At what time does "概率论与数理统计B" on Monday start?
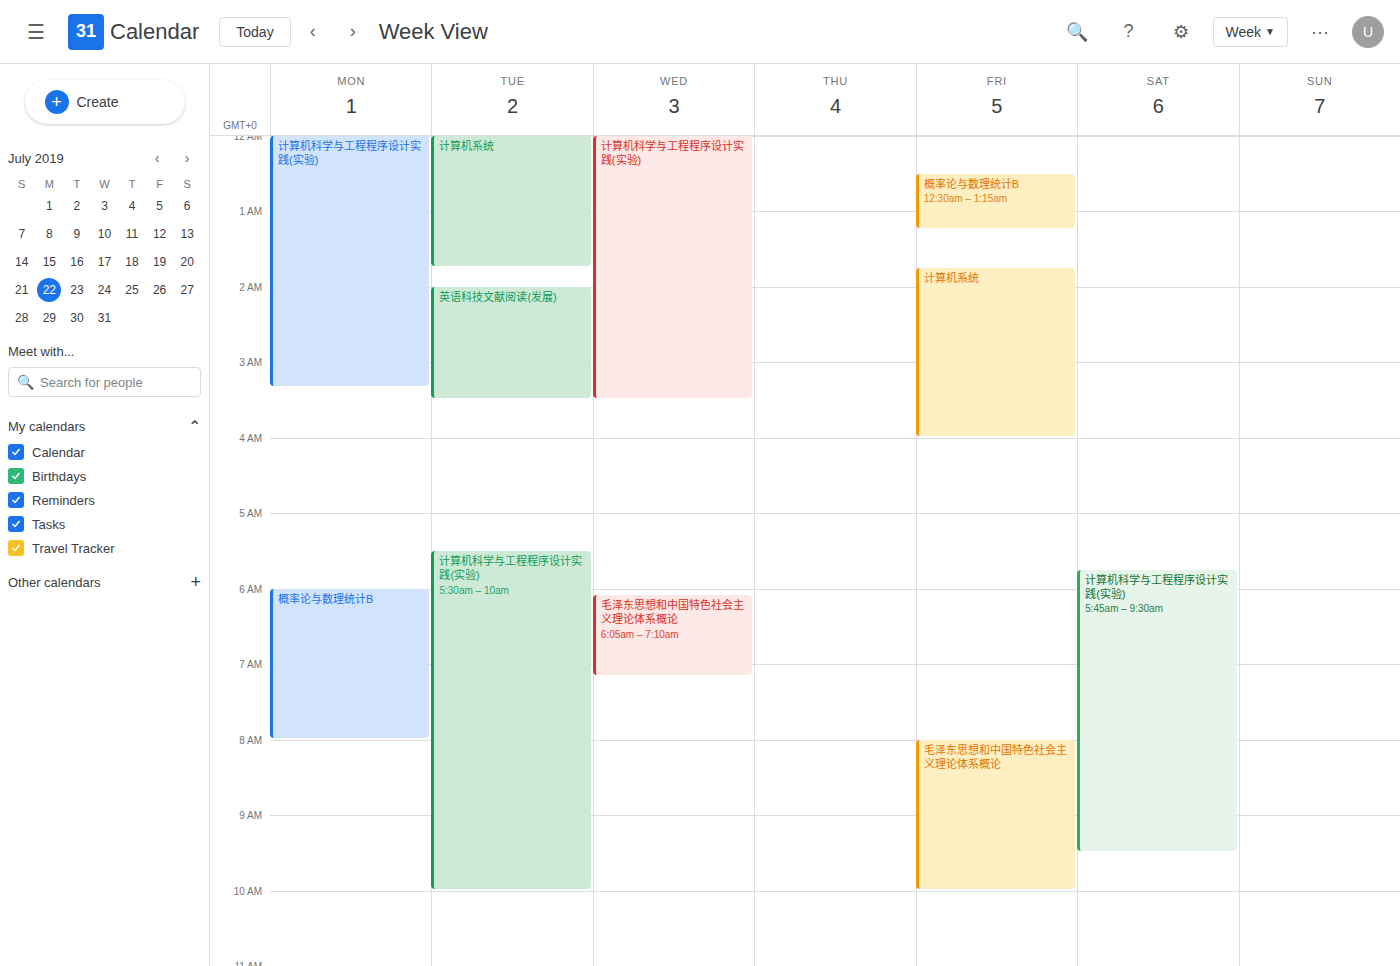
6:00 AM